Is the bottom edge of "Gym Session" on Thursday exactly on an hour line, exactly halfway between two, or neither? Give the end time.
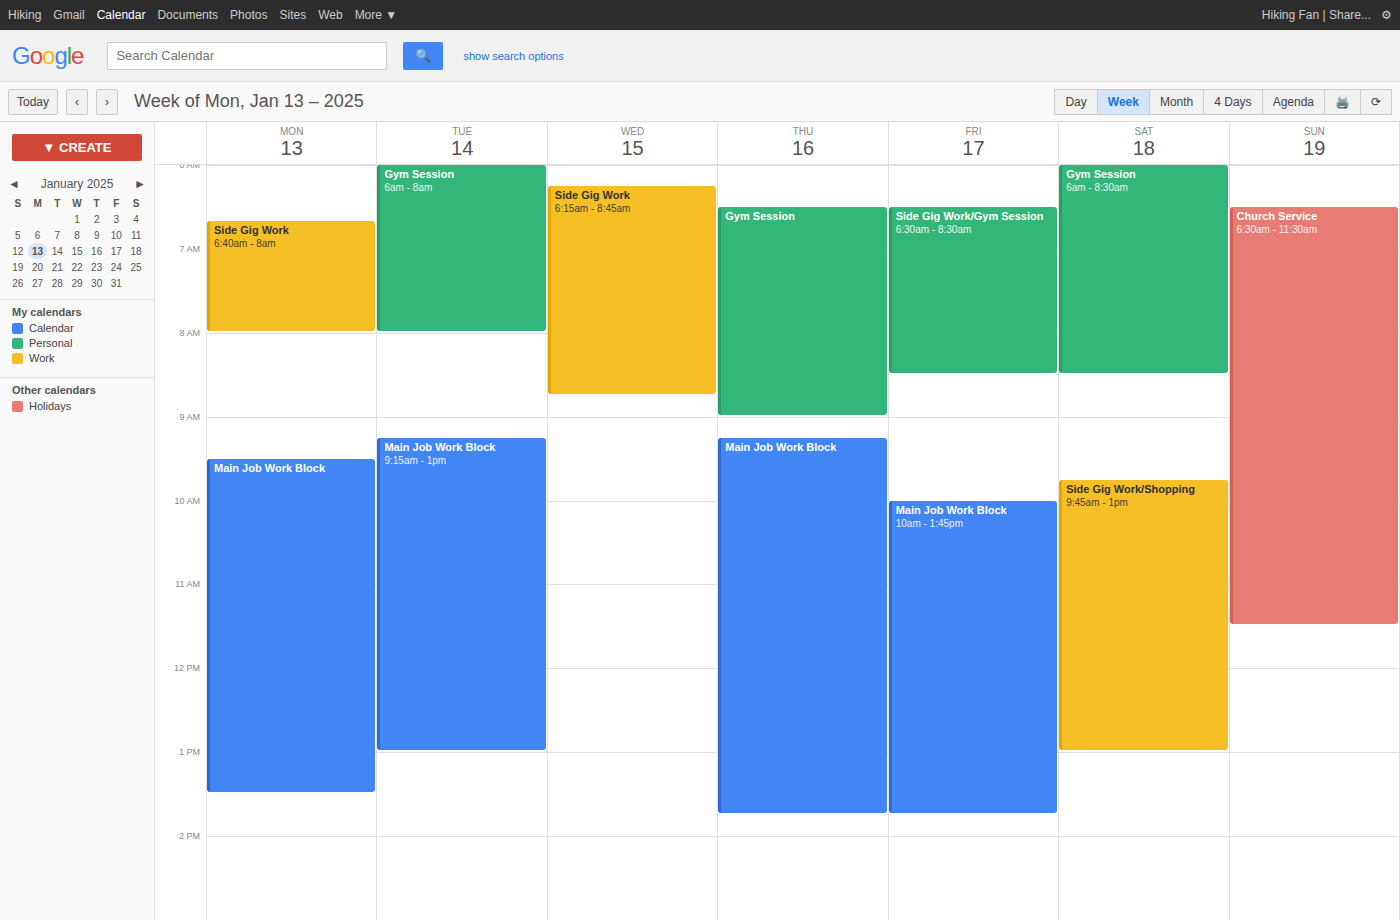
9:00 AM -- exactly on the 9 AM line.